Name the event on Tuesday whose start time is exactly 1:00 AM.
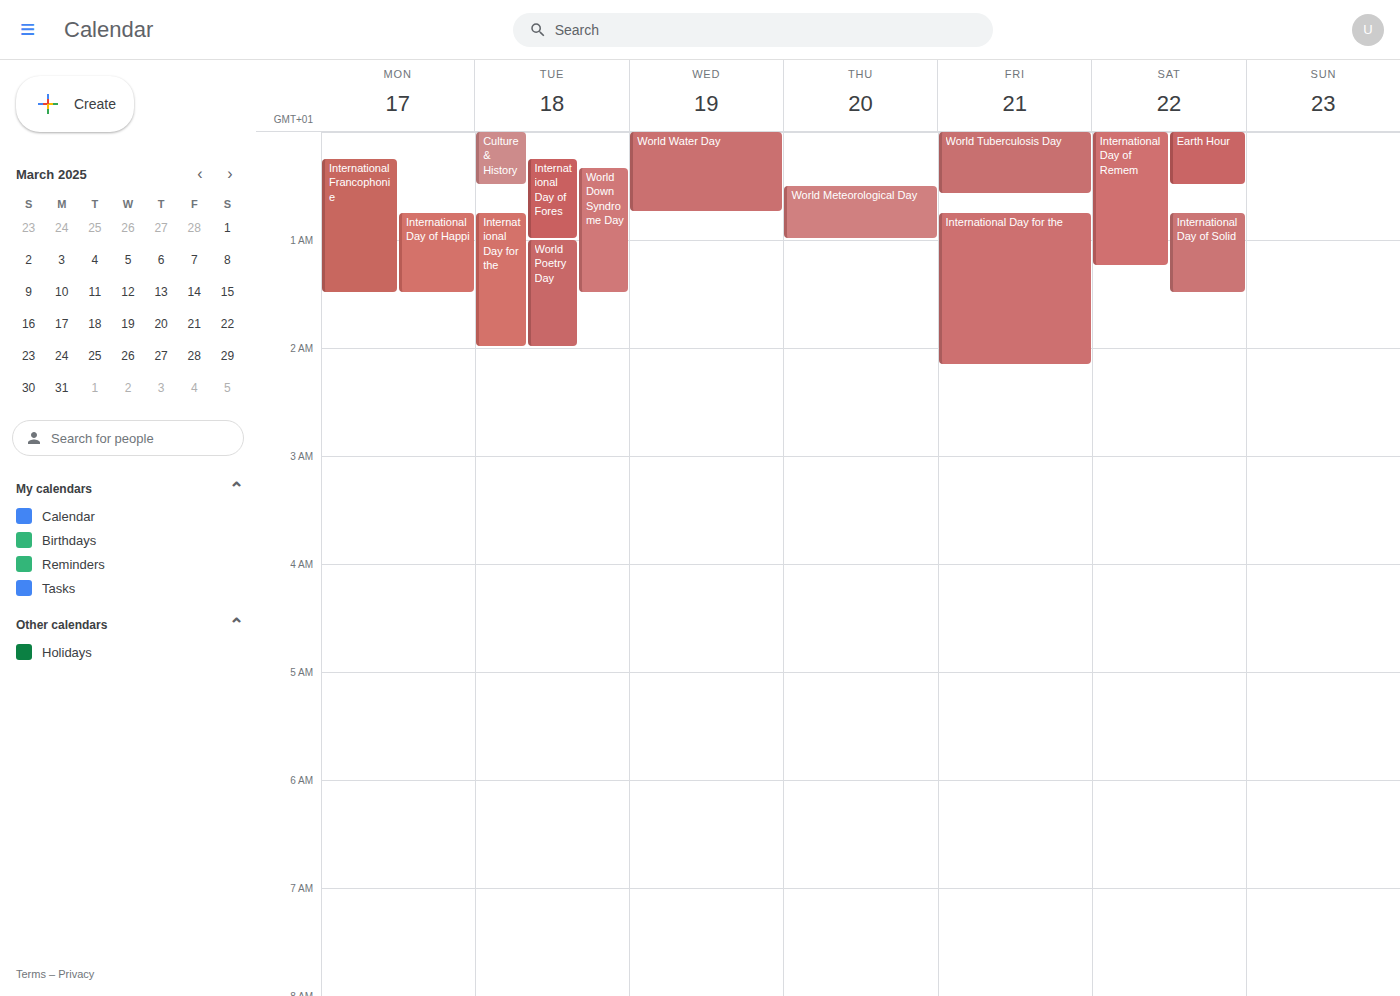
"World Poetry Day"